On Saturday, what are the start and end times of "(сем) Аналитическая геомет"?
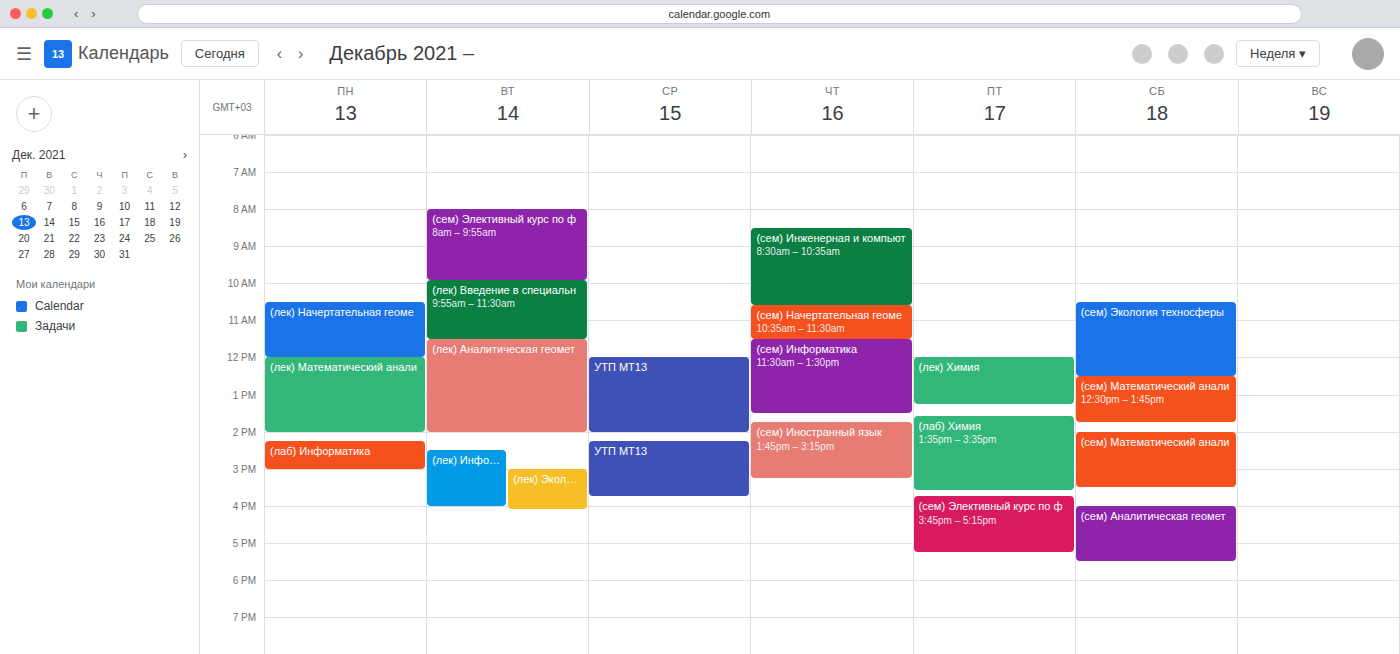
16:00 to 17:30